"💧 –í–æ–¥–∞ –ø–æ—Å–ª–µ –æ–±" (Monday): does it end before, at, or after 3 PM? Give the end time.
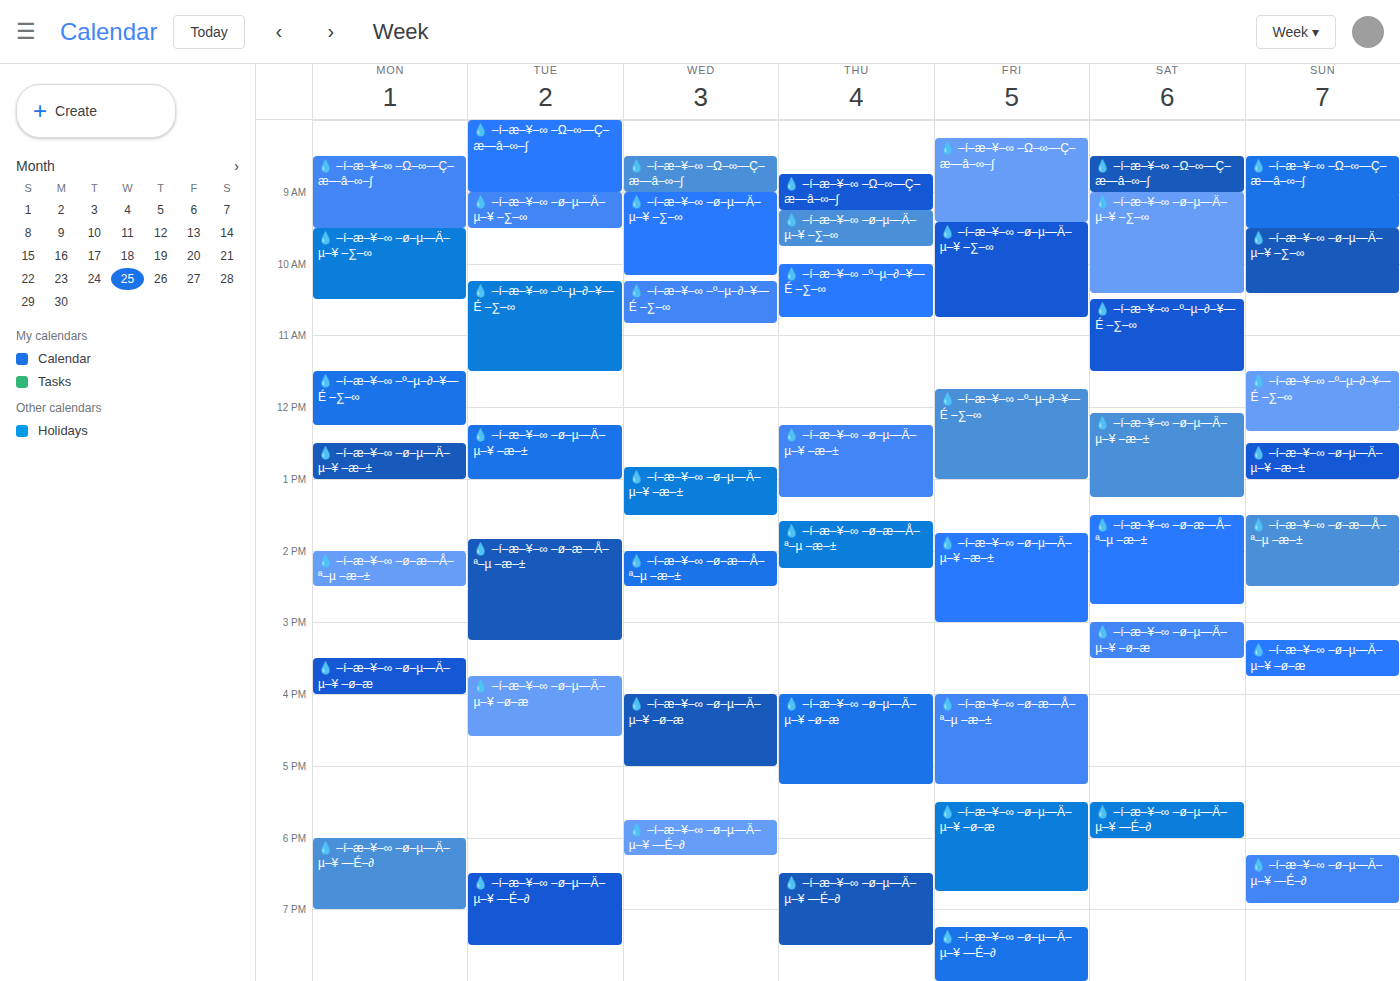
2:30 PM -- before 3 PM, 30 minutes above the 3 PM line.